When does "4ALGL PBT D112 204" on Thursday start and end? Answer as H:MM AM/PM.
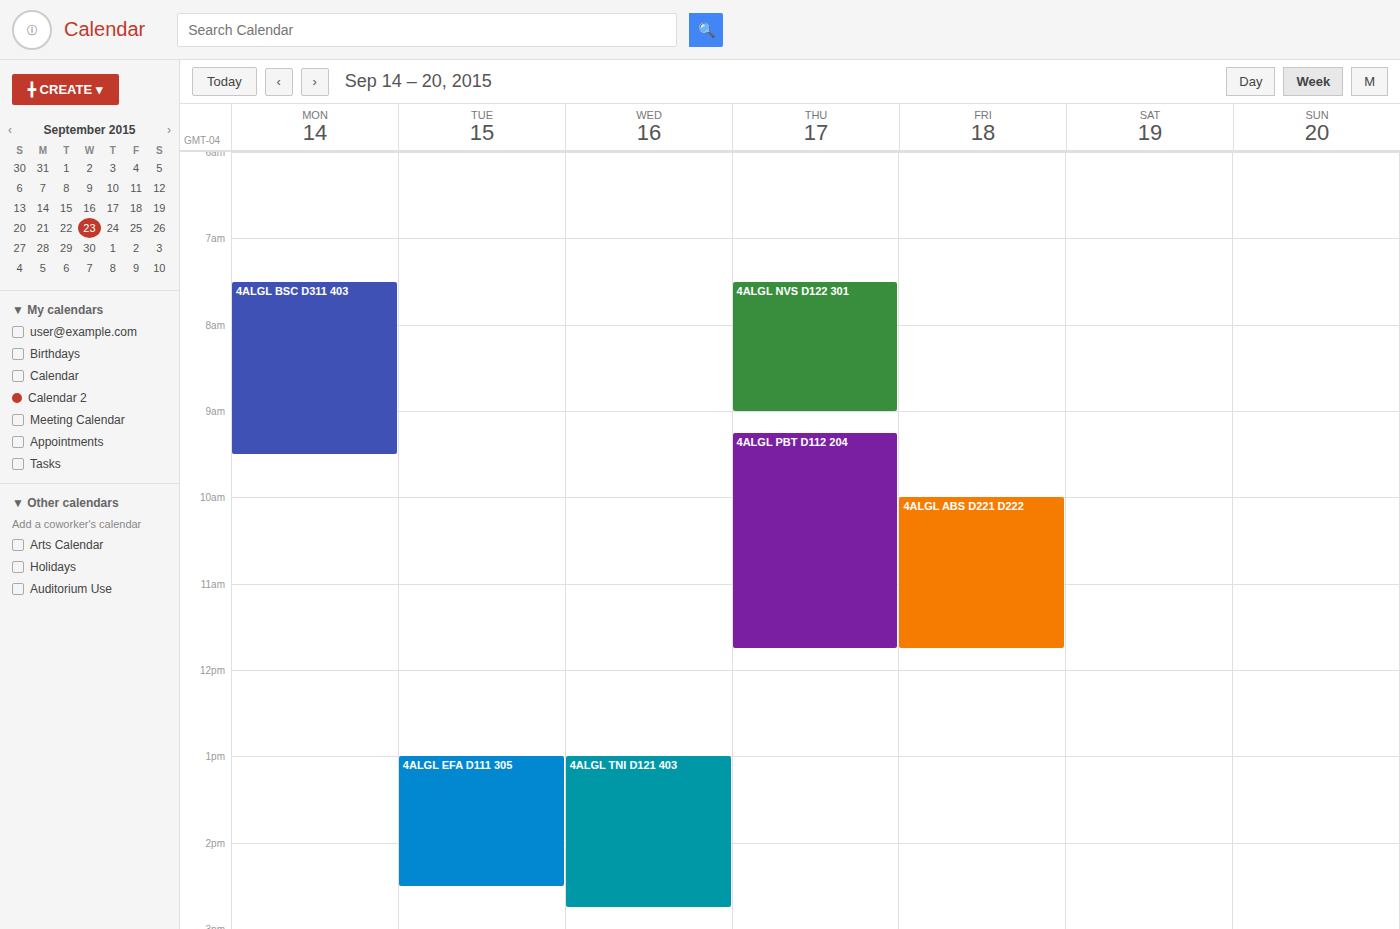
9:15 AM to 11:45 AM